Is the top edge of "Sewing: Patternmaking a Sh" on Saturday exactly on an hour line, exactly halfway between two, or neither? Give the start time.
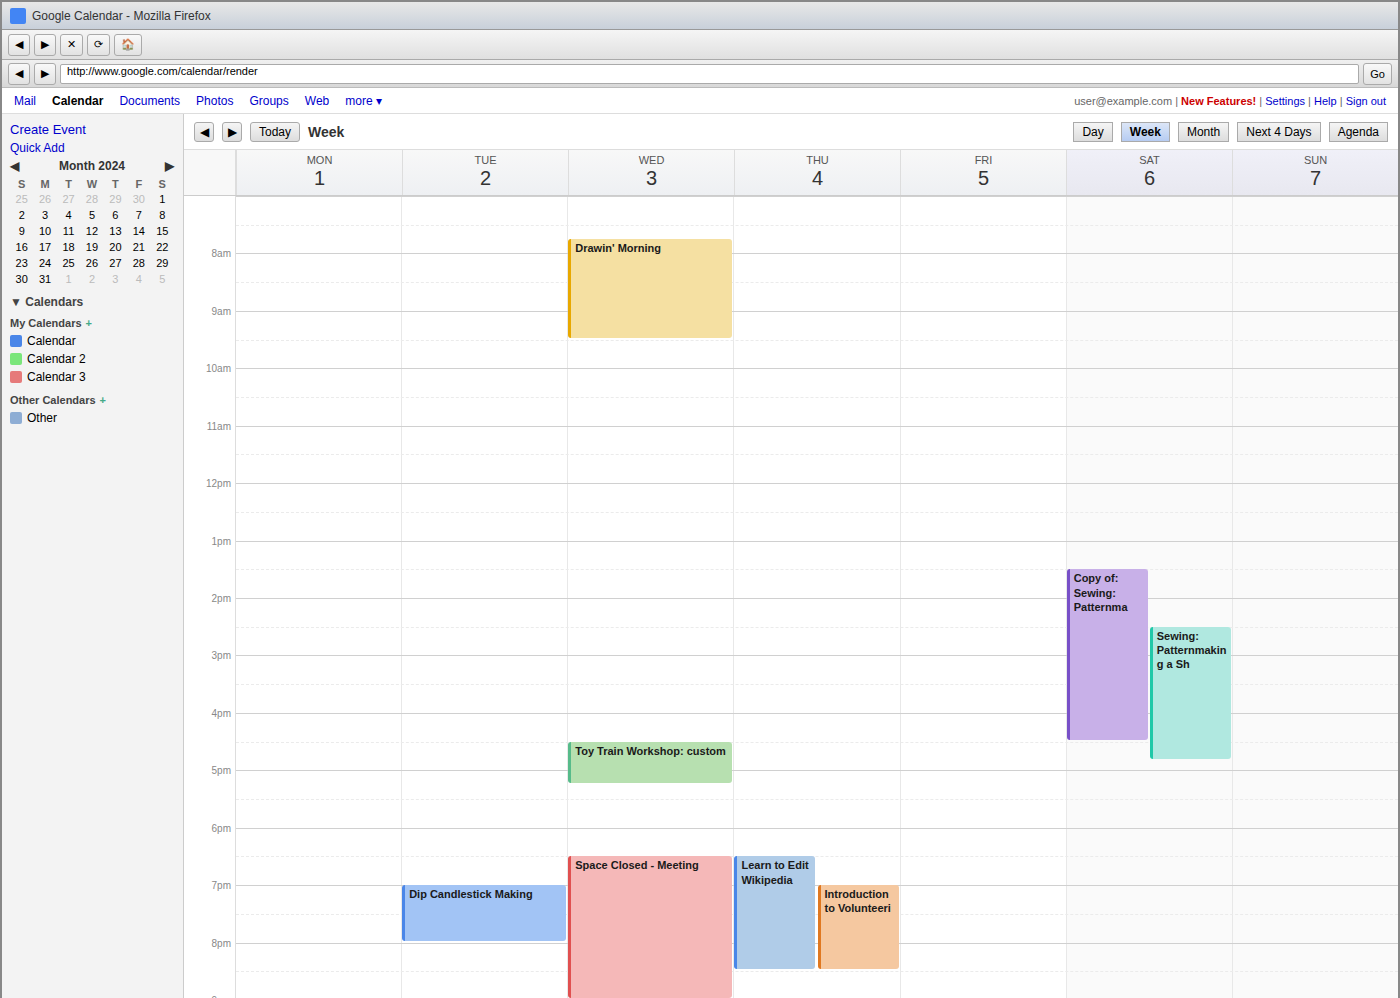
14:30 -- halfway between the 14:00 and 15:00 lines.